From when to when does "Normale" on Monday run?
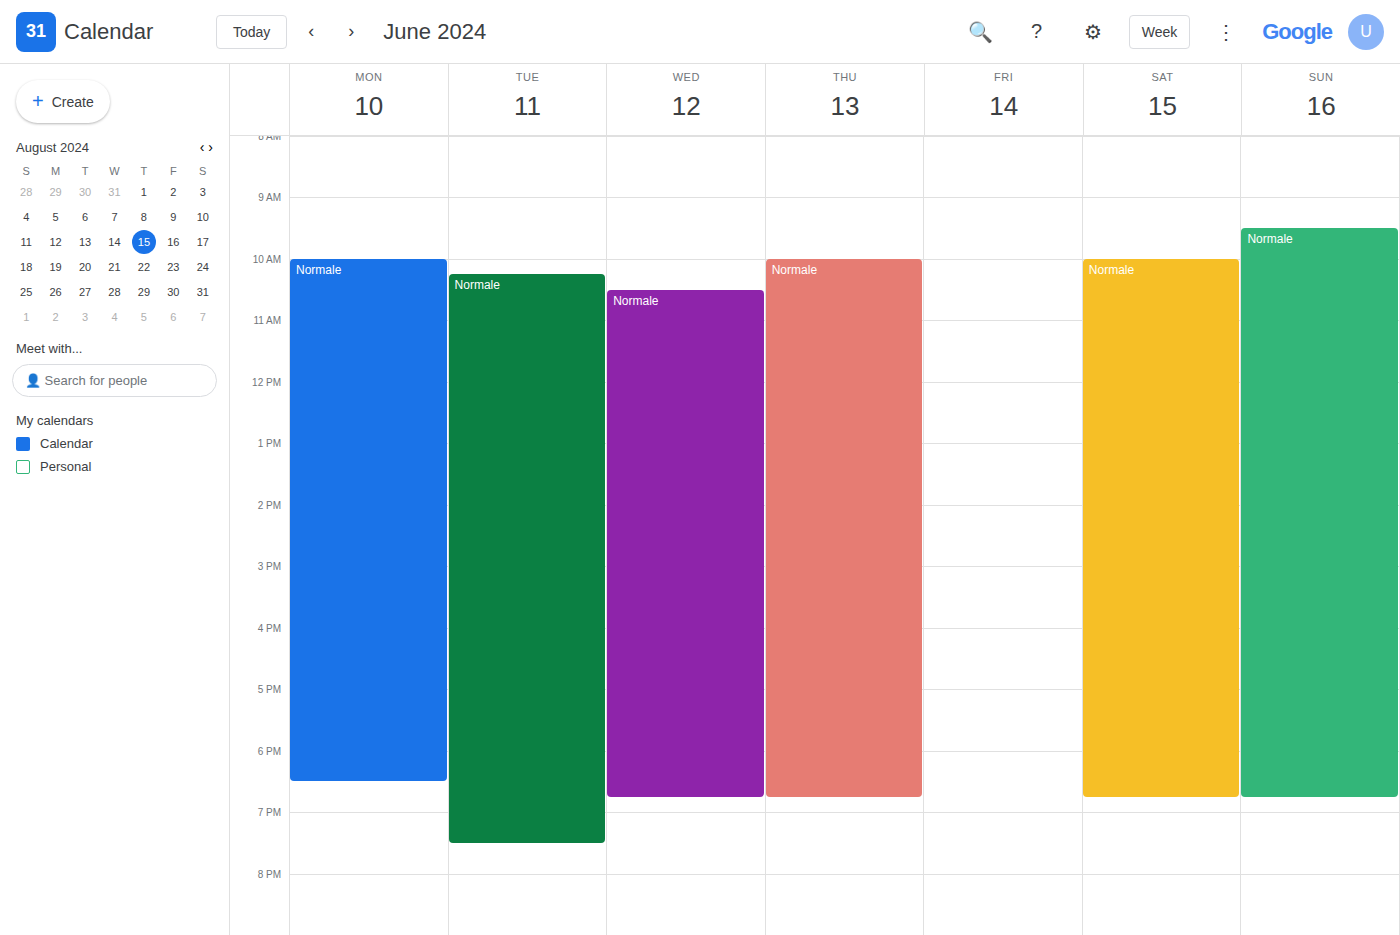
10:00 AM to 6:30 PM